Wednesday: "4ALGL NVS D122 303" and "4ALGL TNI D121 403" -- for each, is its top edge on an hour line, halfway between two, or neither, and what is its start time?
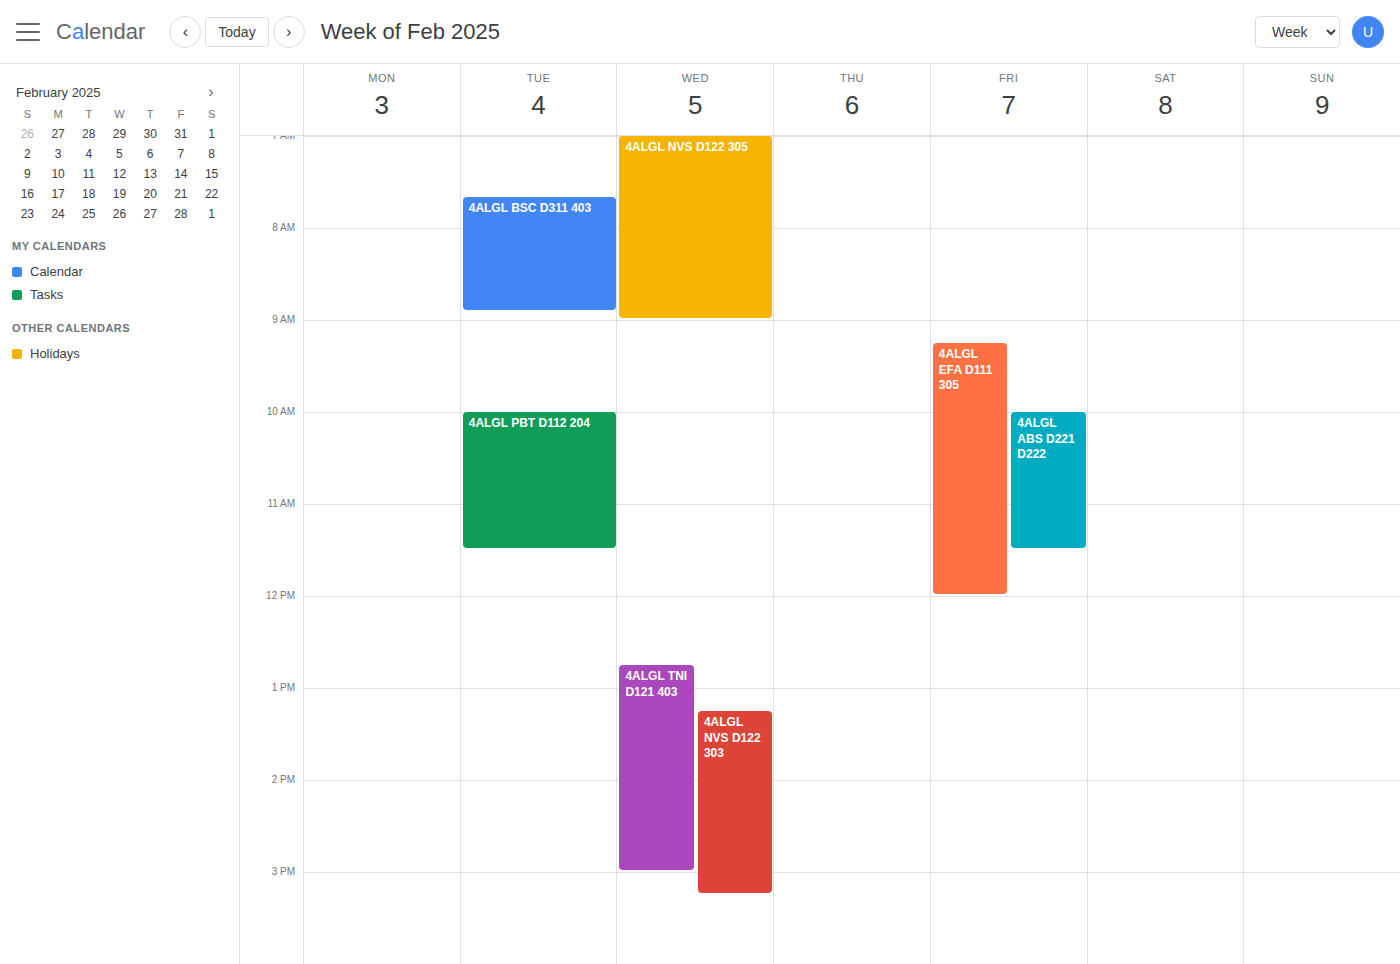
"4ALGL NVS D122 303": 1:15 PM, neither: a quarter of the way from the 1 PM line to the 2 PM line. "4ALGL TNI D121 403": 12:45 PM, neither: three quarters of the way from the 12 PM line to the 1 PM line.